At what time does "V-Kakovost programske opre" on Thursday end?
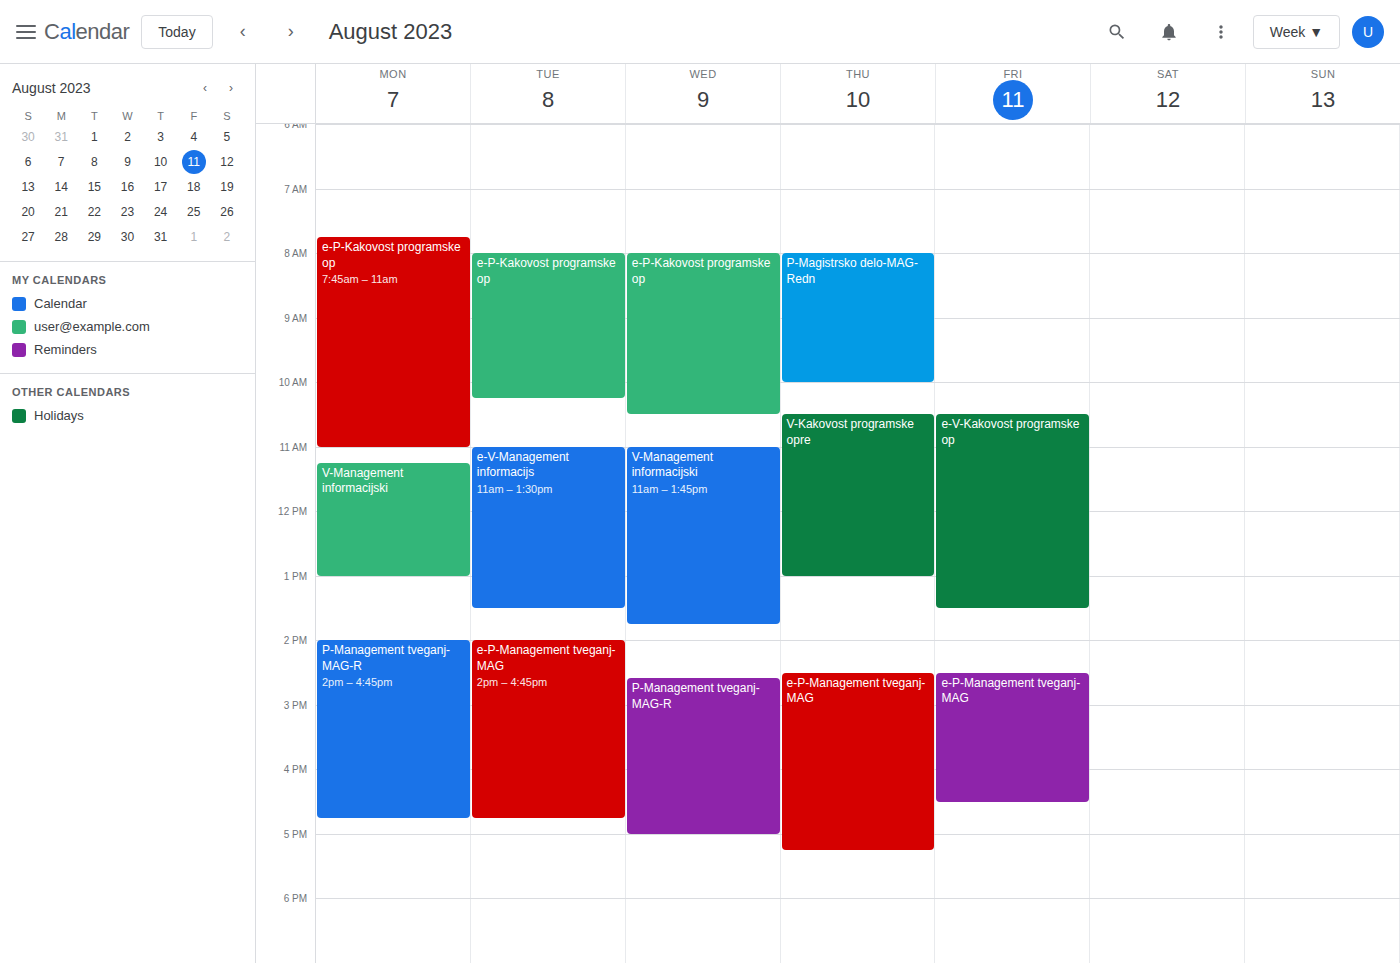
1:00 PM